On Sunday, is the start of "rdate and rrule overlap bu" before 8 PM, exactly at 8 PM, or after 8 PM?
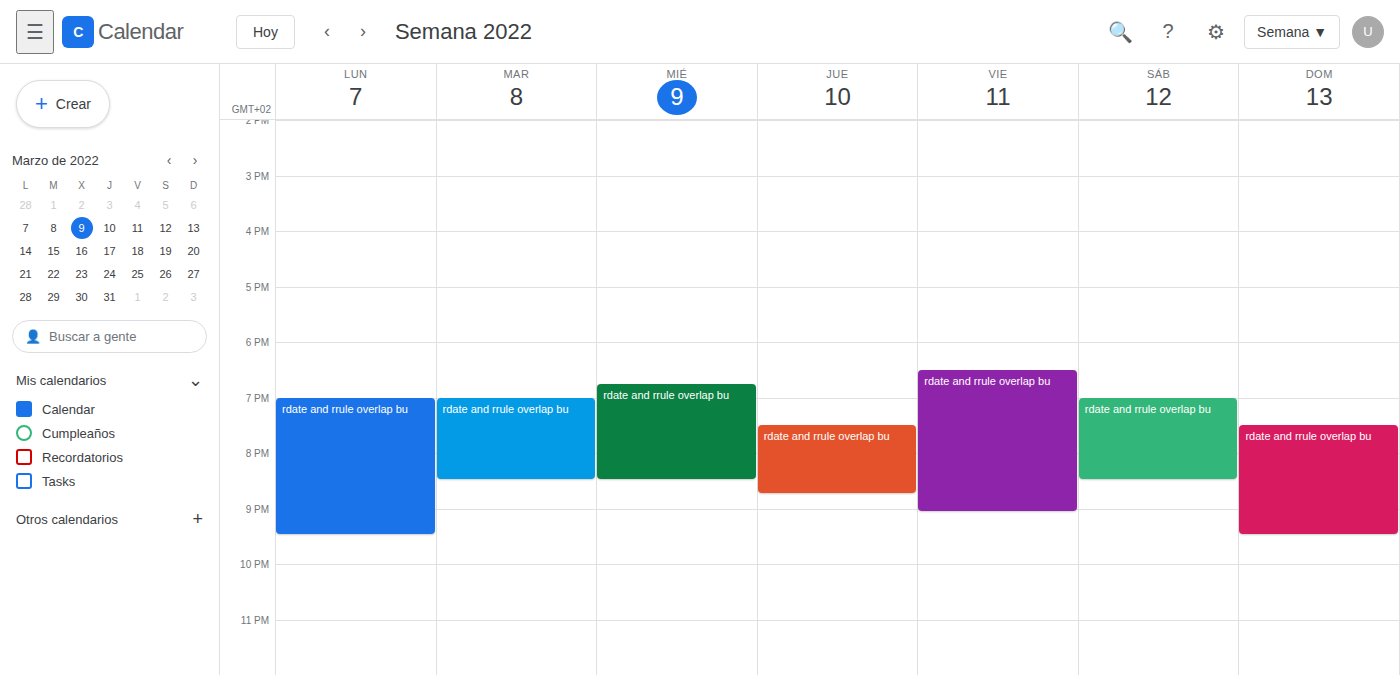
7:30 PM -- before 8 PM, 30 minutes above the 8 PM line.